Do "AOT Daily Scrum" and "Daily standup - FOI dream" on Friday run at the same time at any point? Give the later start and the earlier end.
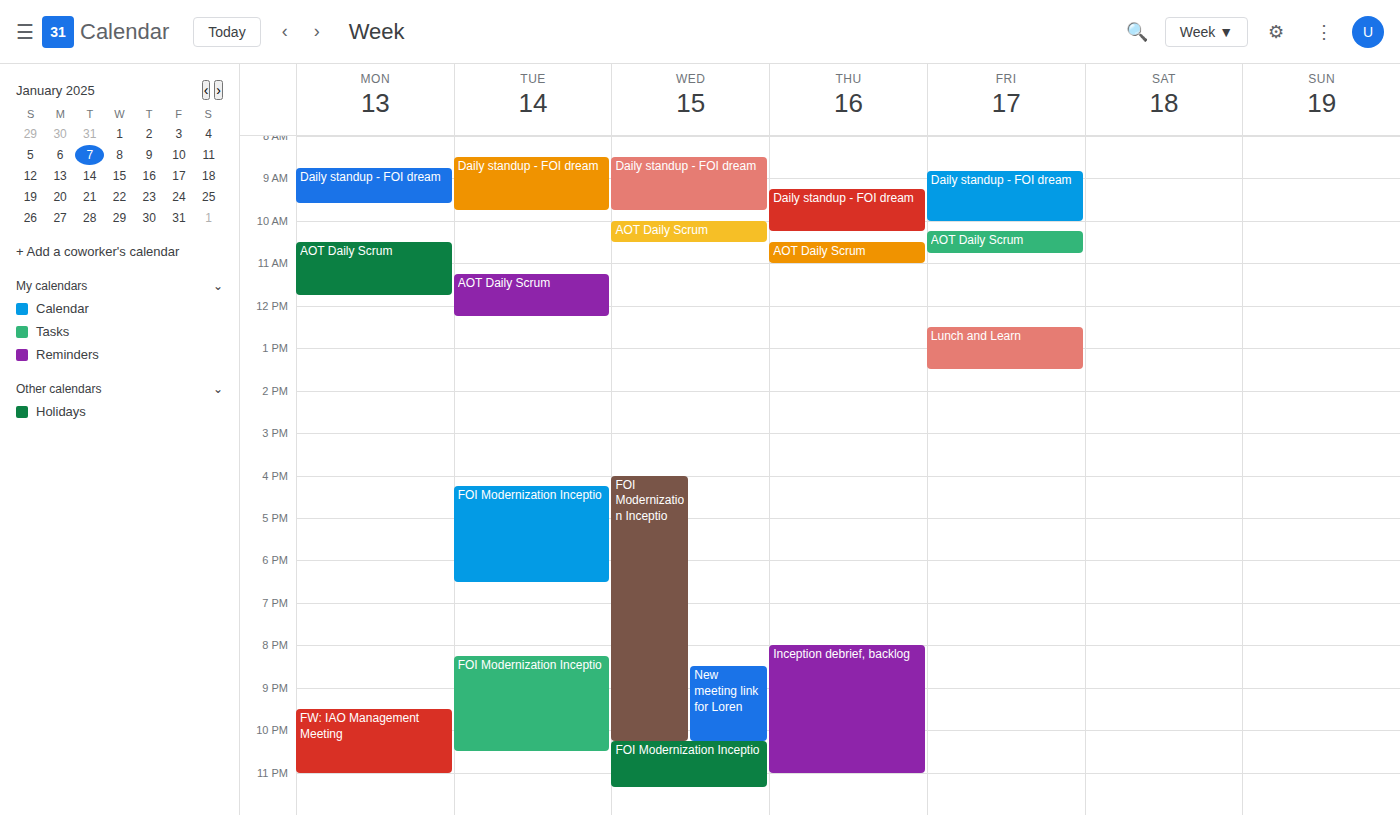
"Daily standup - FOI dream" ends at 10:00 AM and "AOT Daily Scrum" starts at 10:15 AM -- no overlap.